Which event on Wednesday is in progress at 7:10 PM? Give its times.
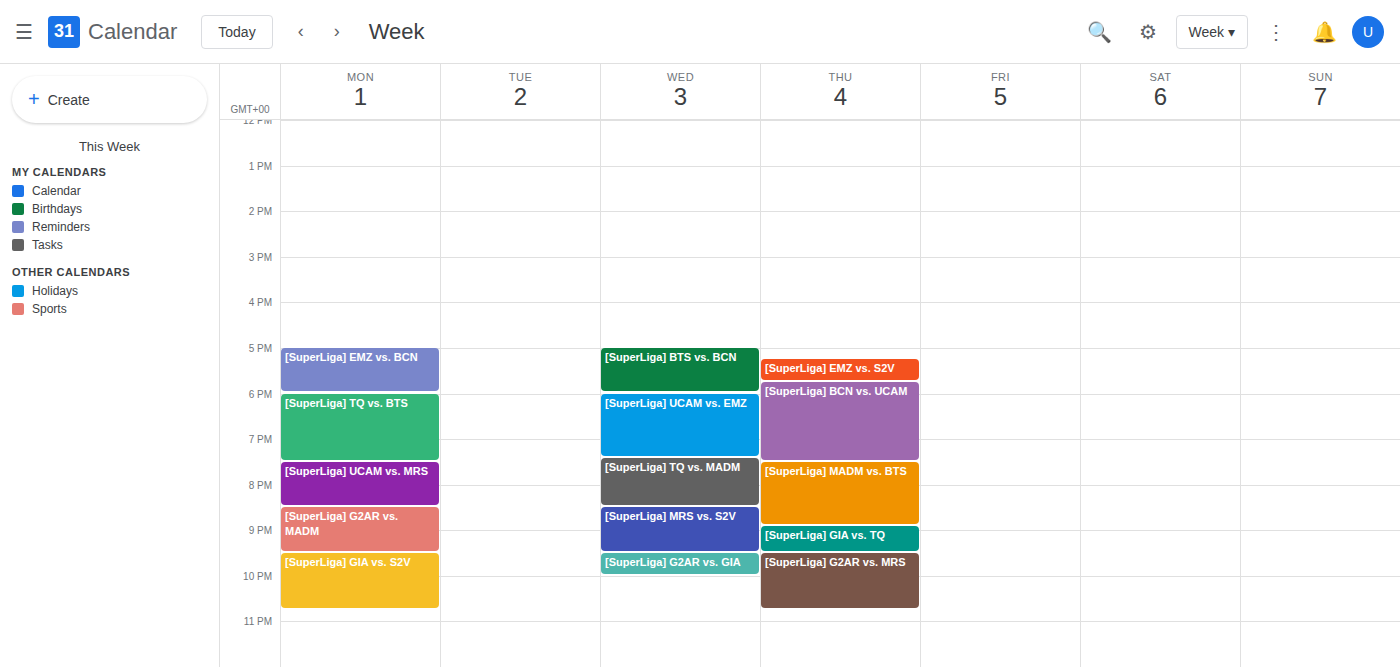
"[SuperLiga] UCAM vs. EMZ", 6:00 PM to 7:25 PM